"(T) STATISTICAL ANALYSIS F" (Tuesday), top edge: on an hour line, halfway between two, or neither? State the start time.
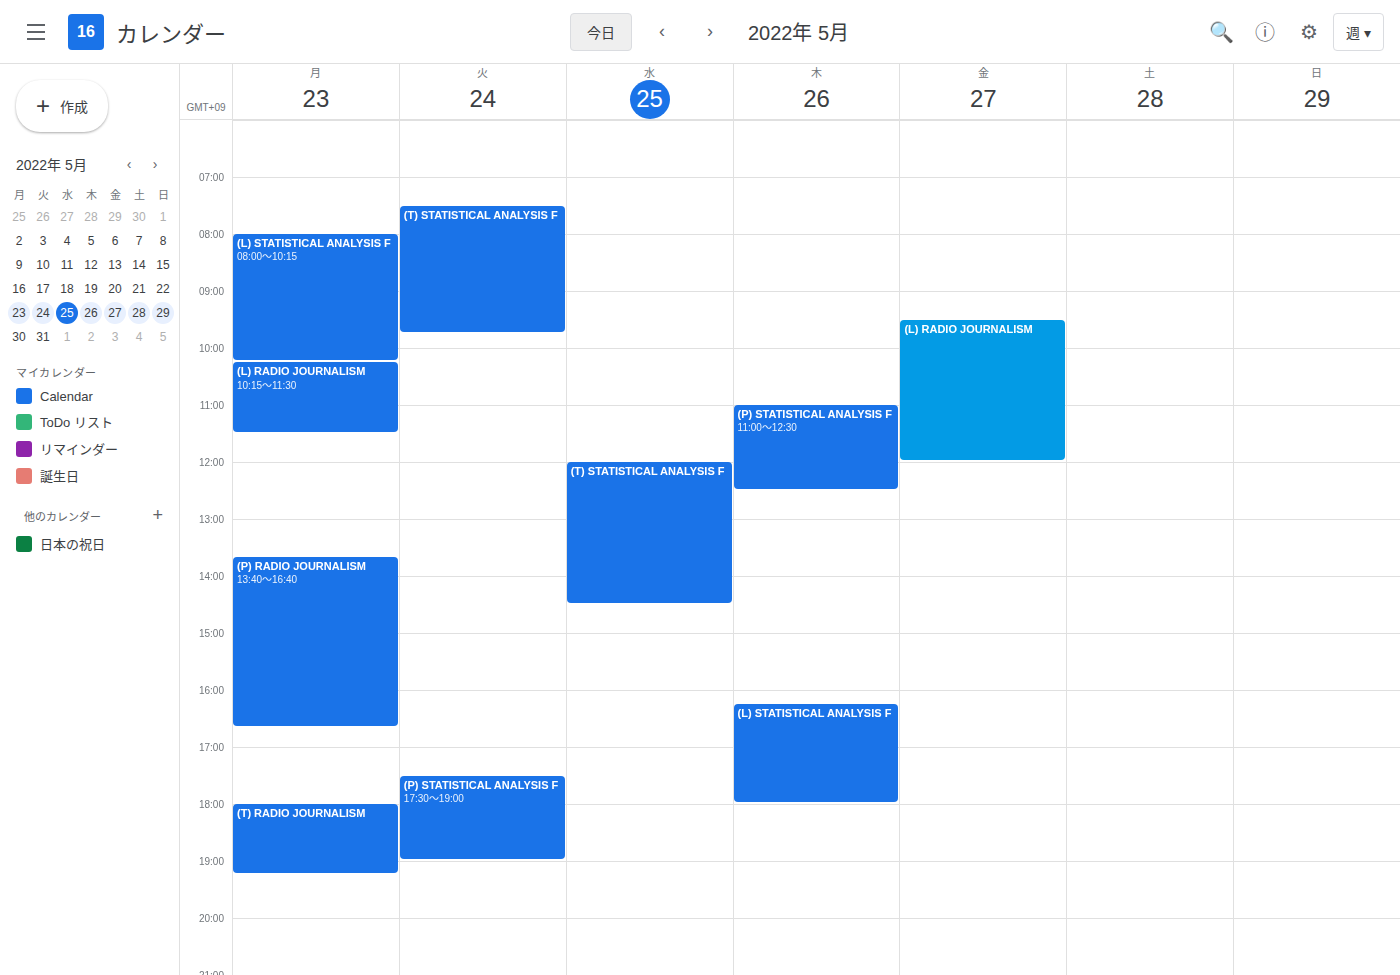
7:30 AM -- halfway between the 7 AM and 8 AM lines.